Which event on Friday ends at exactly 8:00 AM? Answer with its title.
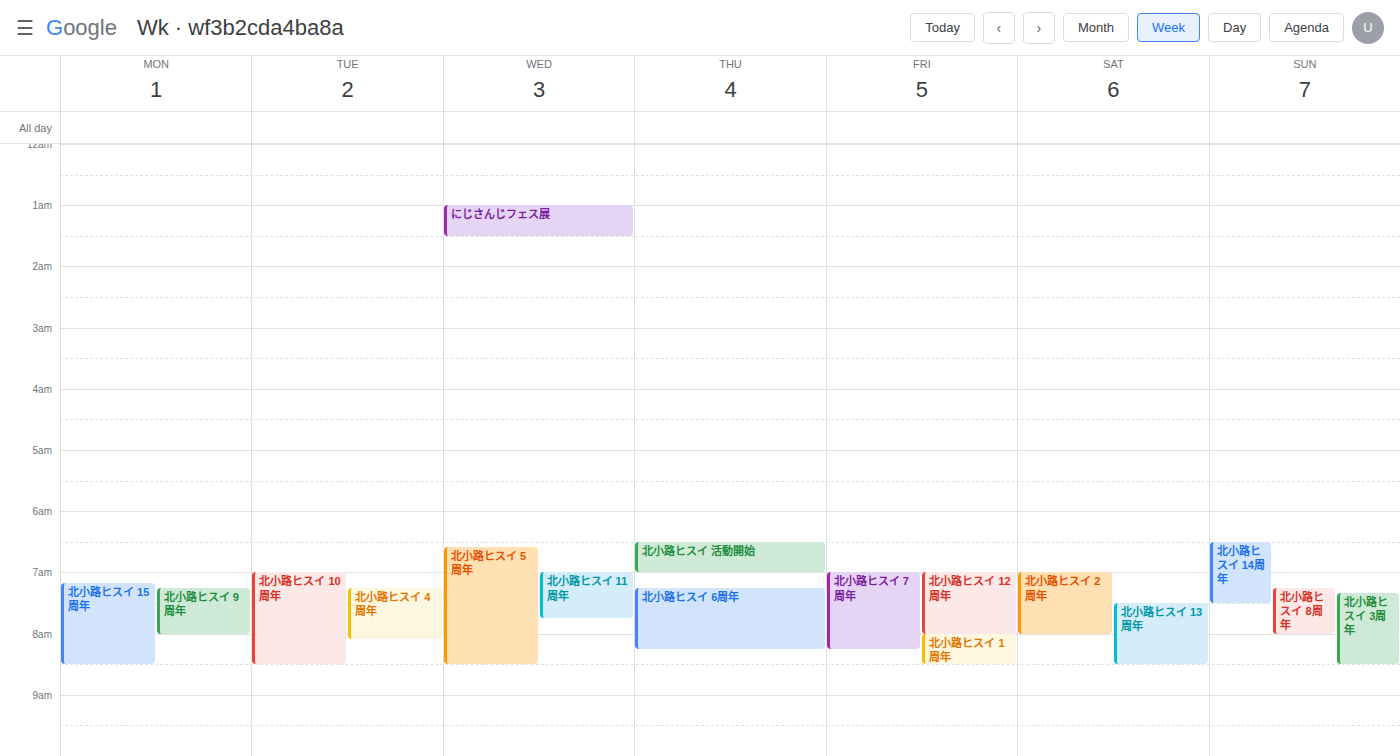
"北小路ヒスイ 12周年"